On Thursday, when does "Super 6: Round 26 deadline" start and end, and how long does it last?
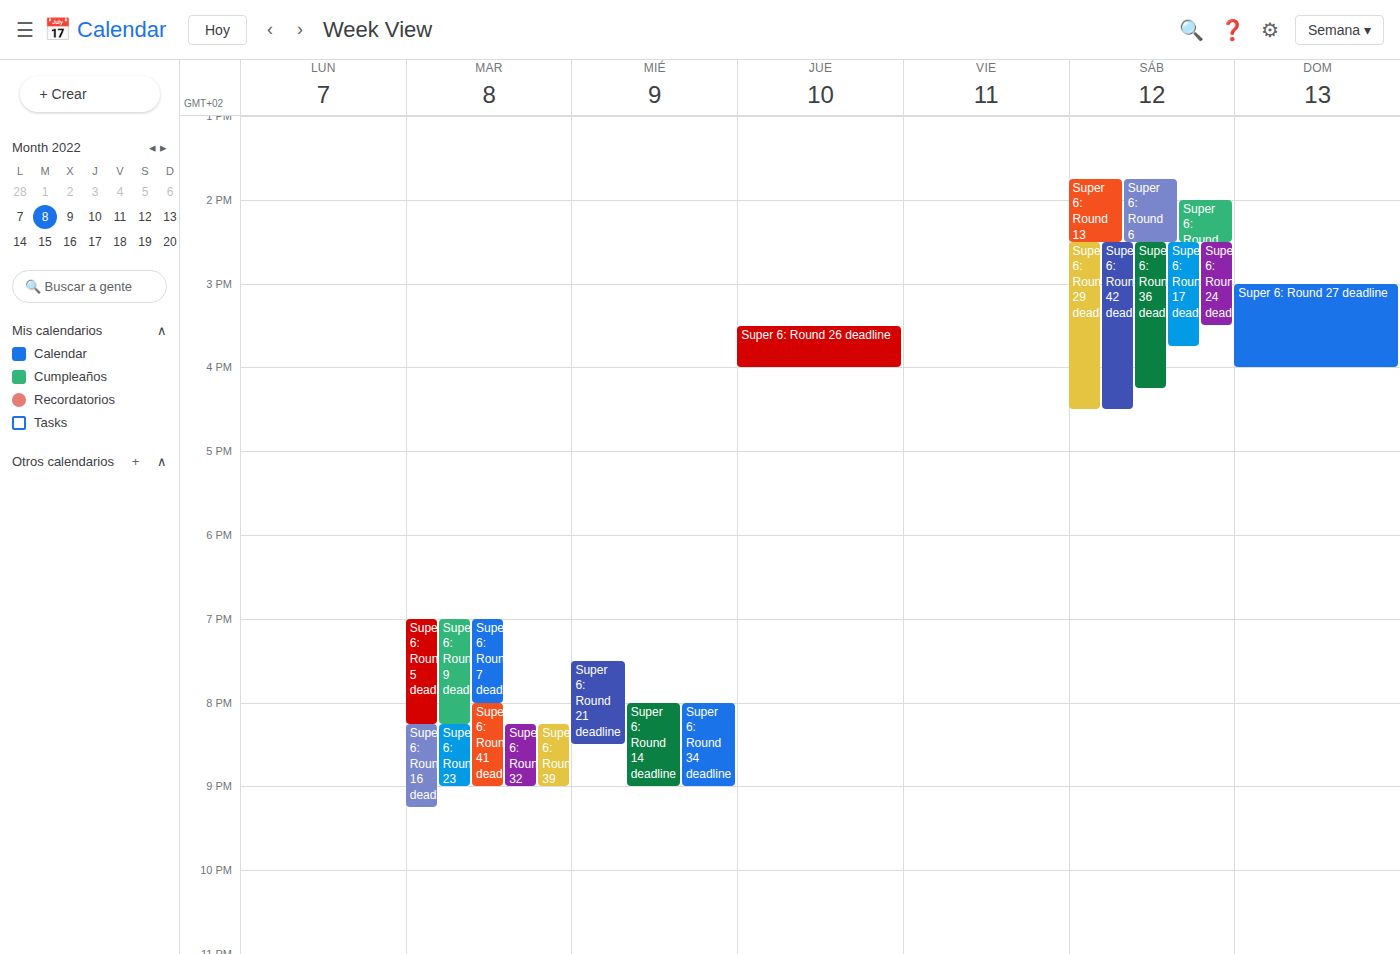
3:30 PM to 4:00 PM, 30 minutes